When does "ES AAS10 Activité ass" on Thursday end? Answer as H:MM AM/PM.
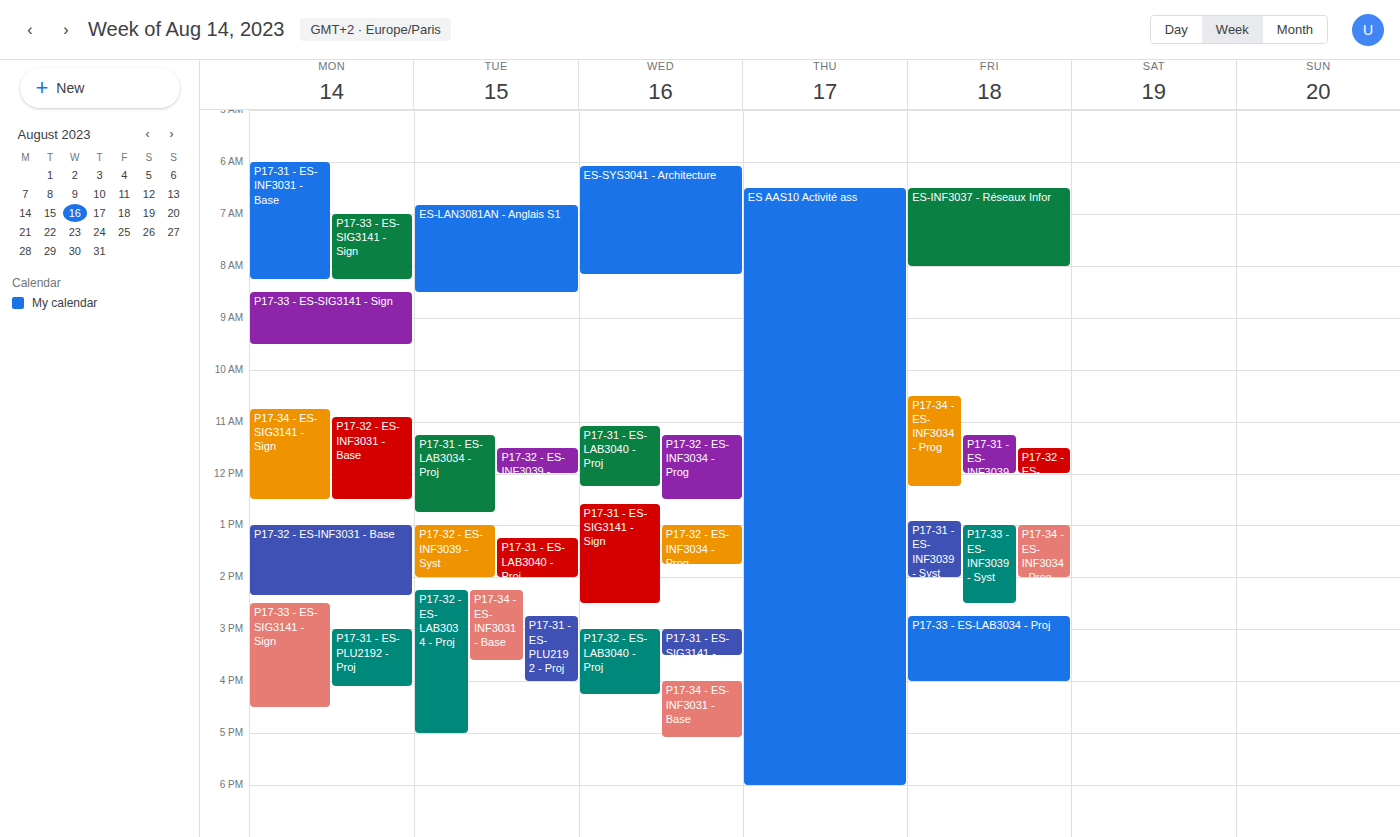
6:00 PM